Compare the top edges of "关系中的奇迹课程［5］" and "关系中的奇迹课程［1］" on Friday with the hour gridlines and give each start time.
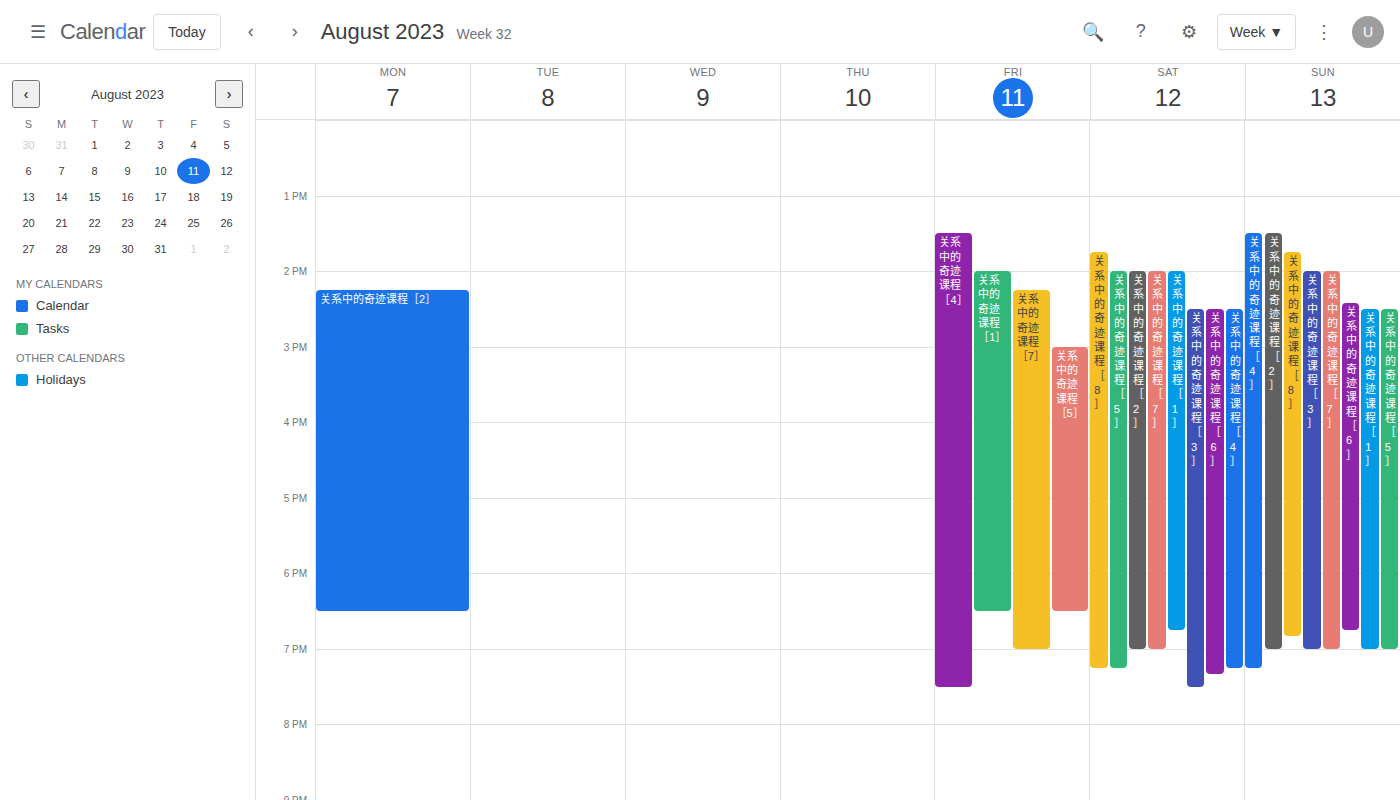
"关系中的奇迹课程［5］": 3:00 PM, exactly on the 3 PM line. "关系中的奇迹课程［1］": 2:00 PM, exactly on the 2 PM line.